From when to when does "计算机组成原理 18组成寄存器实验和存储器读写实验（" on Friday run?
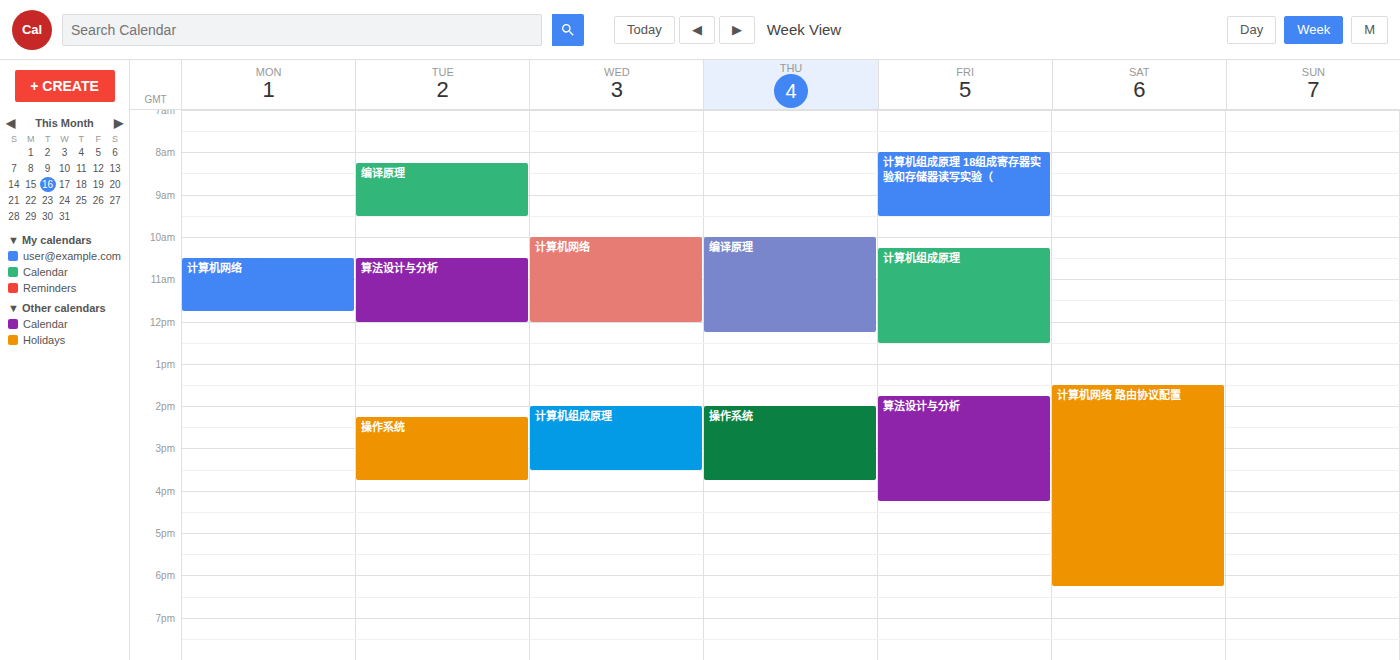
8:00 AM to 9:30 AM